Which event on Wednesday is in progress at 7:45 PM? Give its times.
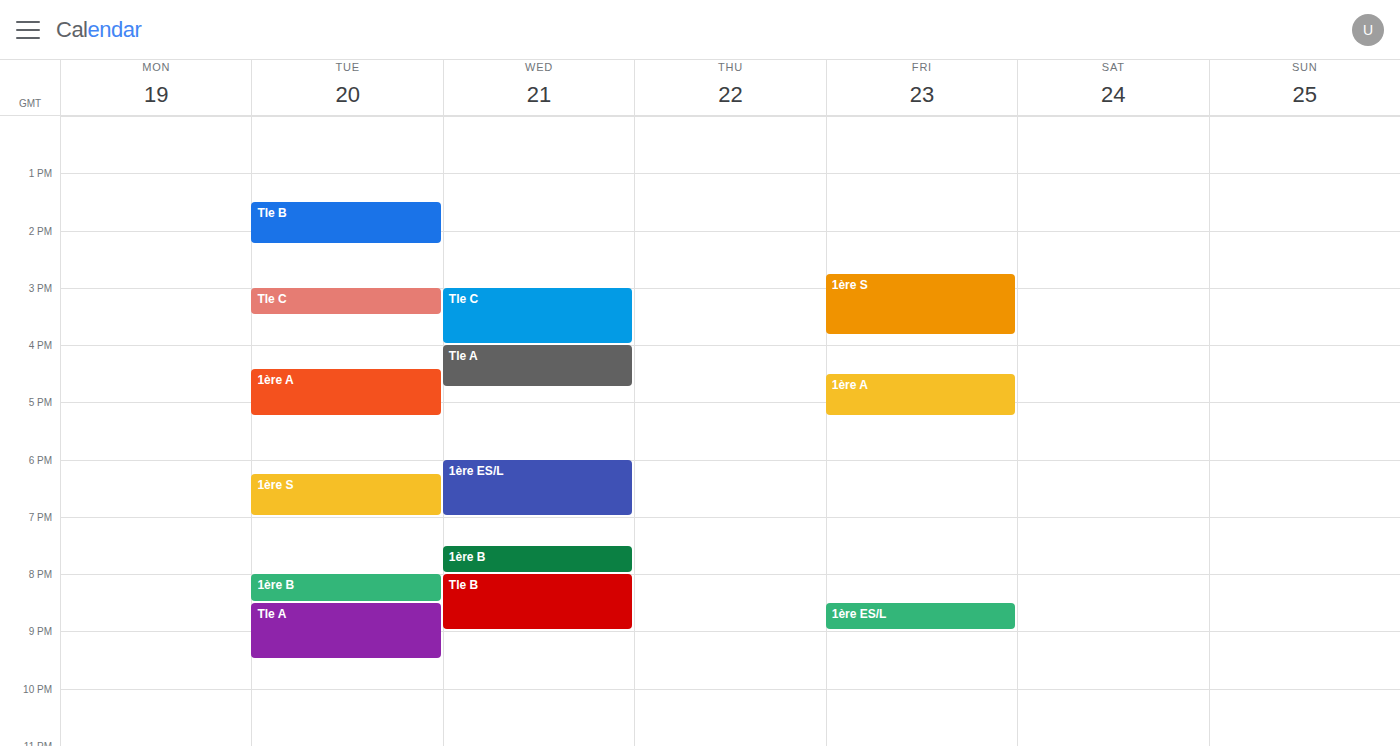
"1ère B", 7:30 PM to 8:00 PM